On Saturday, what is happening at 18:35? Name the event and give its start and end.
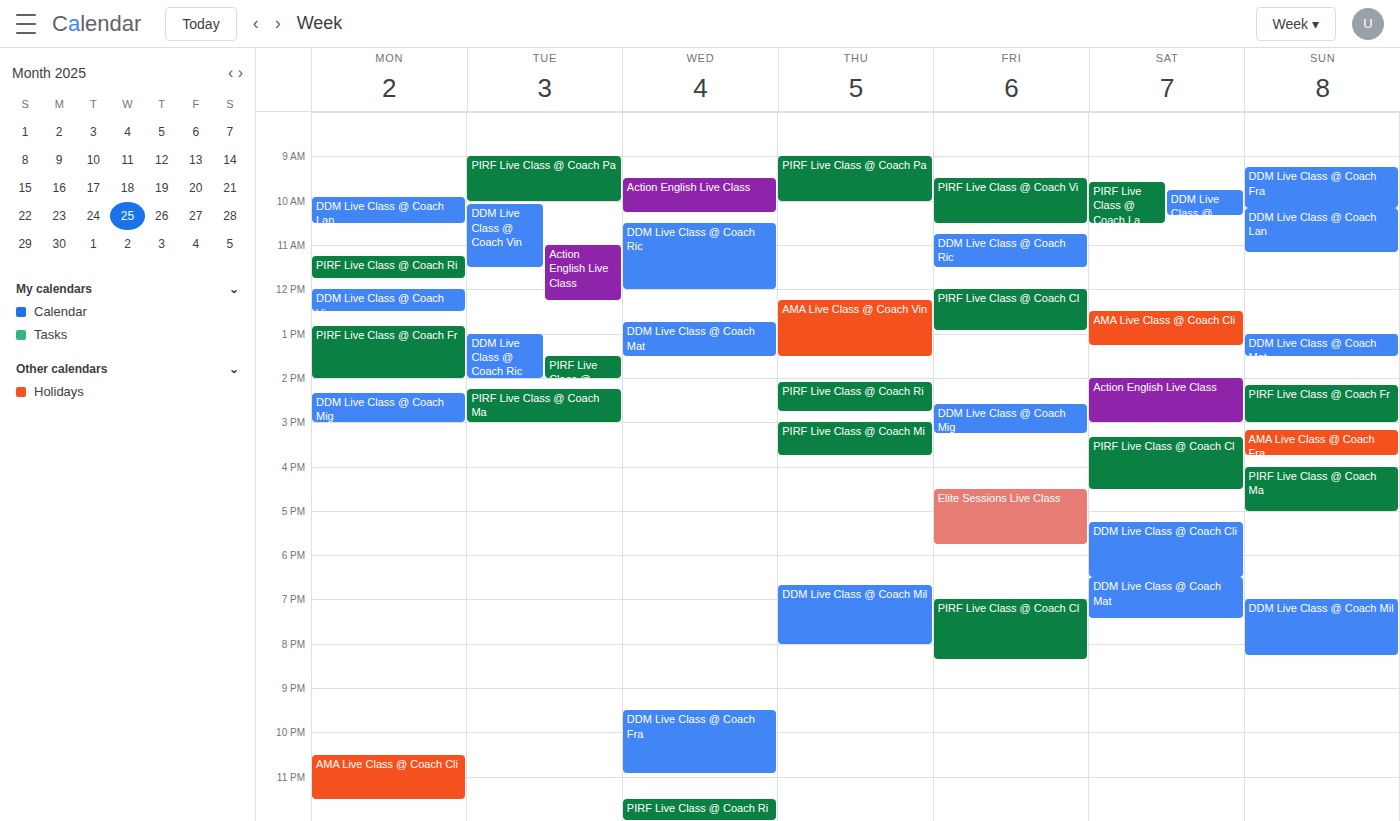
"DDM Live Class @ Coach Mat", 18:30 to 19:25